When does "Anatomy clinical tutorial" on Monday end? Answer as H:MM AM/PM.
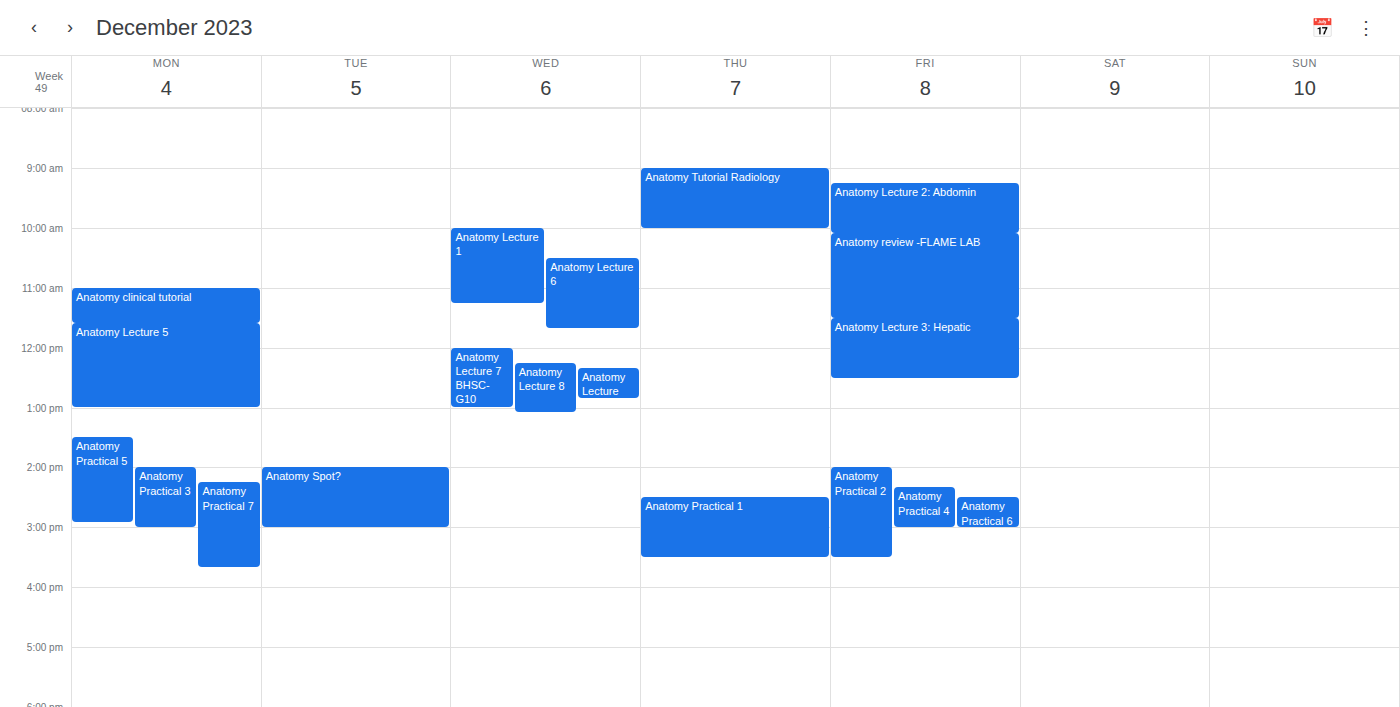
11:35 AM